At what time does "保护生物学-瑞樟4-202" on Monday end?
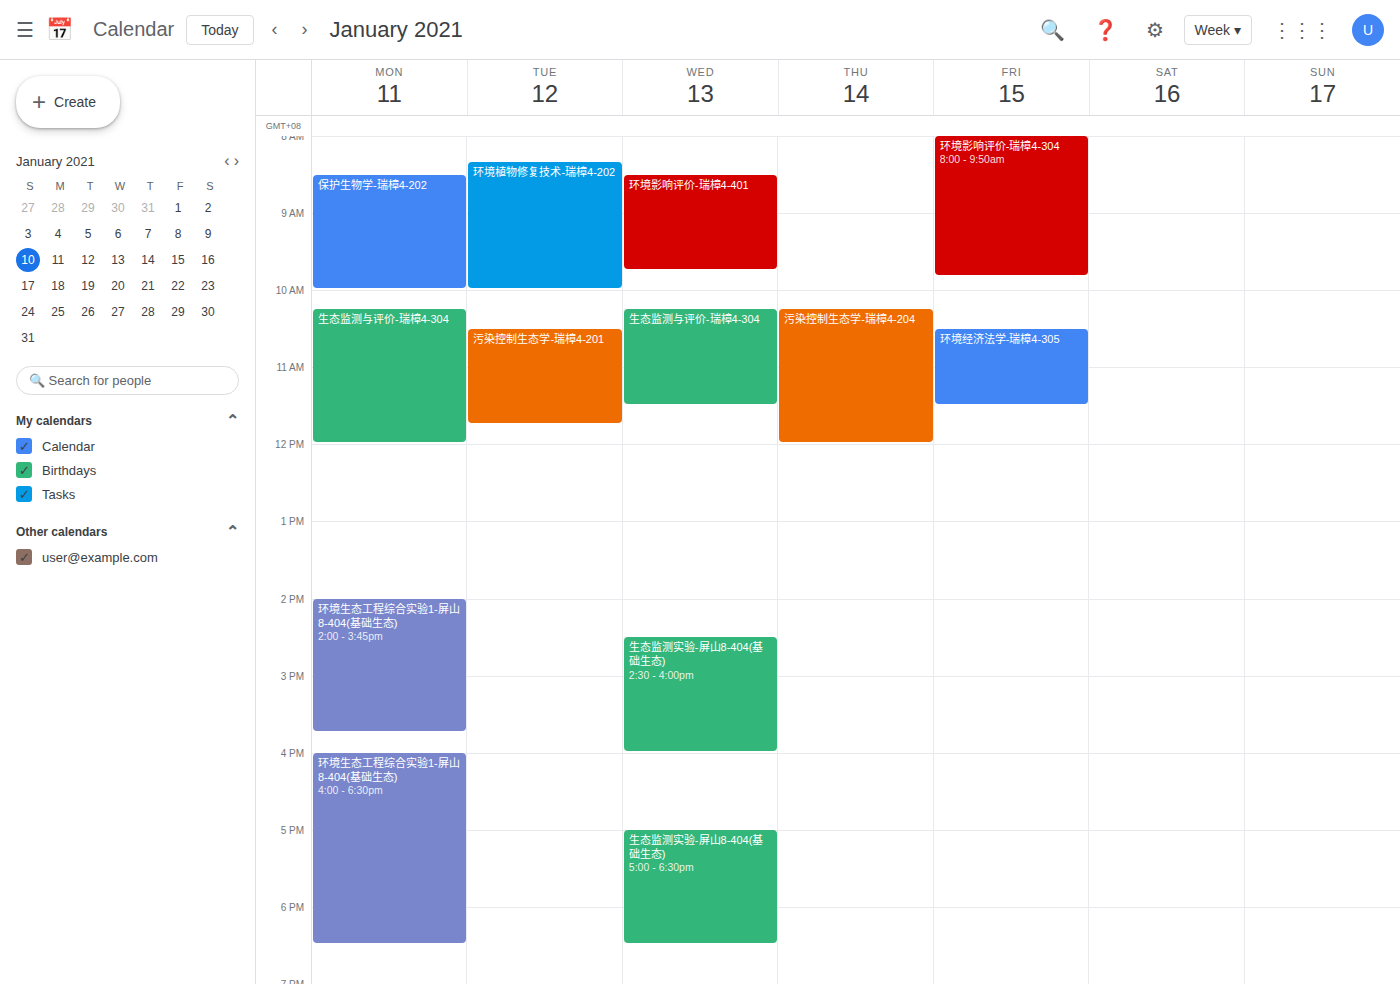
10:00 AM